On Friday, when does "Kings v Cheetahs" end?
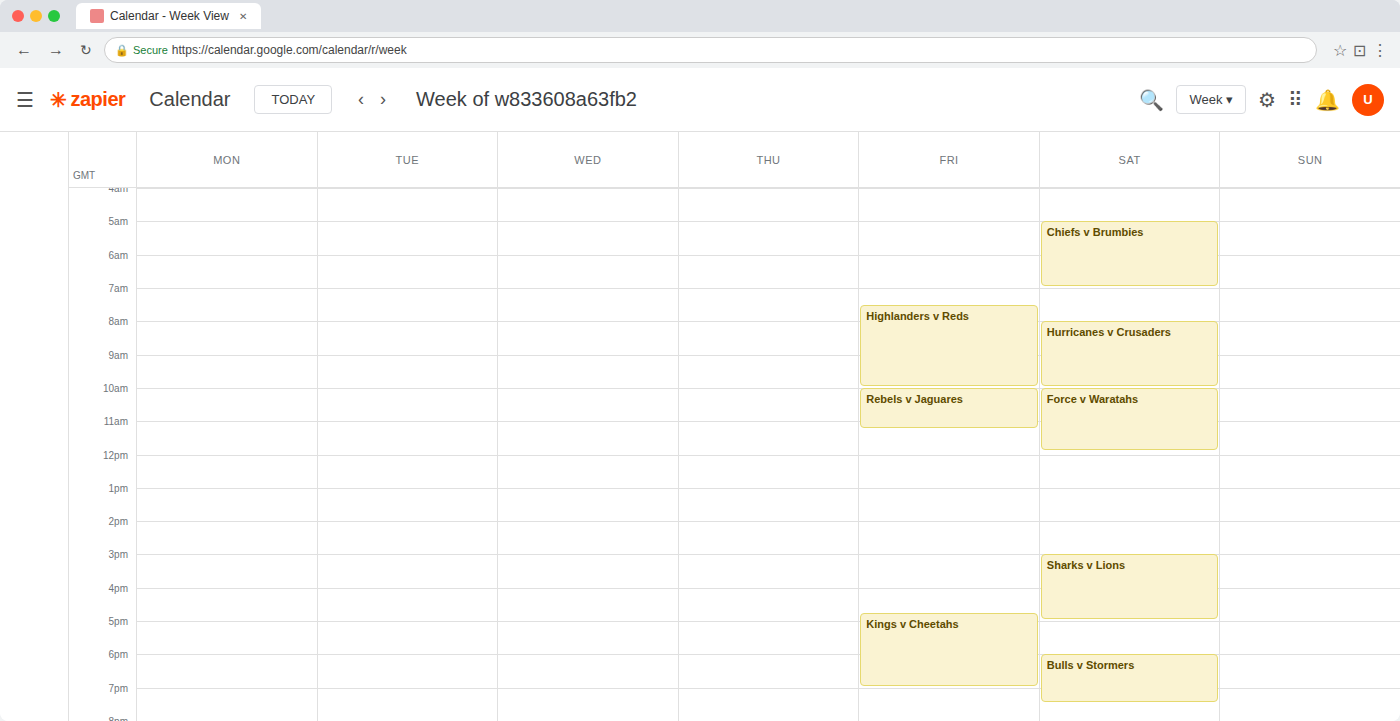
7:00 PM